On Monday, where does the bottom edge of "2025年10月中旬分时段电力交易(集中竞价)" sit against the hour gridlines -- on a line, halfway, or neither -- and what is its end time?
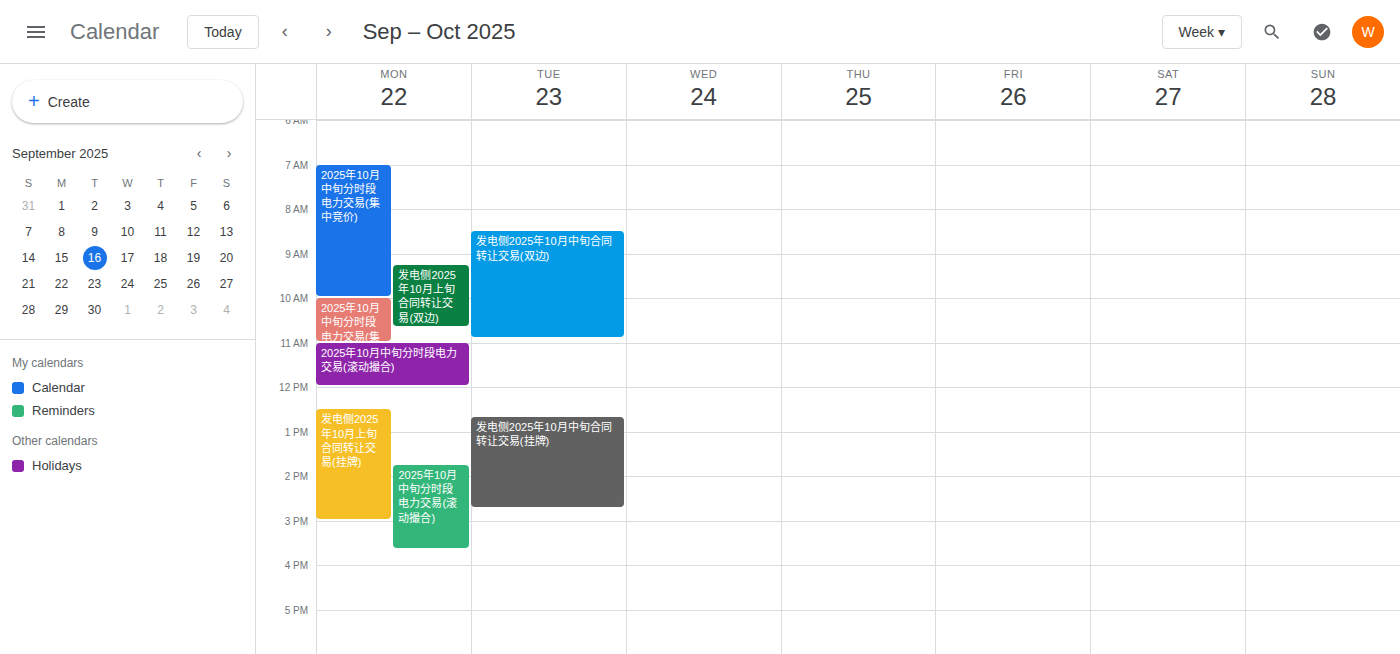
10:00 AM -- exactly on the 10 AM line.